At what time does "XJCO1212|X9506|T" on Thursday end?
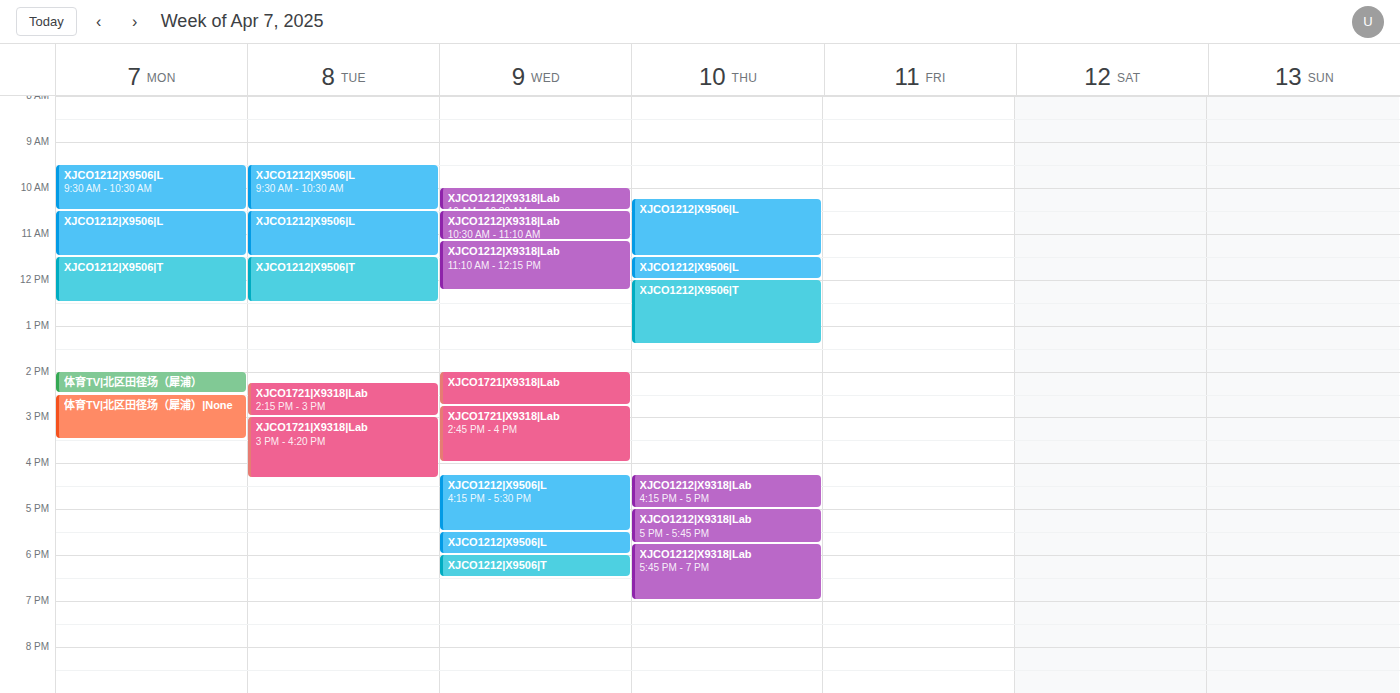
1:25 PM